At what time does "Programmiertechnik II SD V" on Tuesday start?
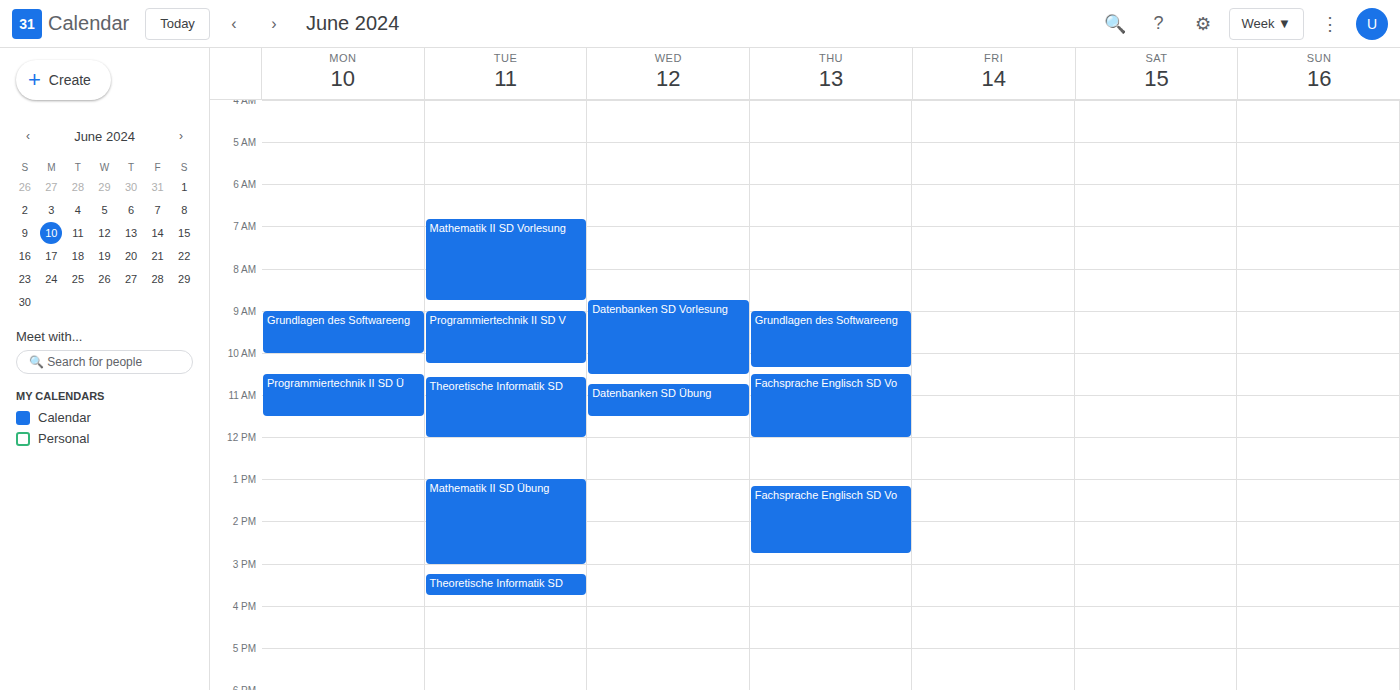
9:00 AM